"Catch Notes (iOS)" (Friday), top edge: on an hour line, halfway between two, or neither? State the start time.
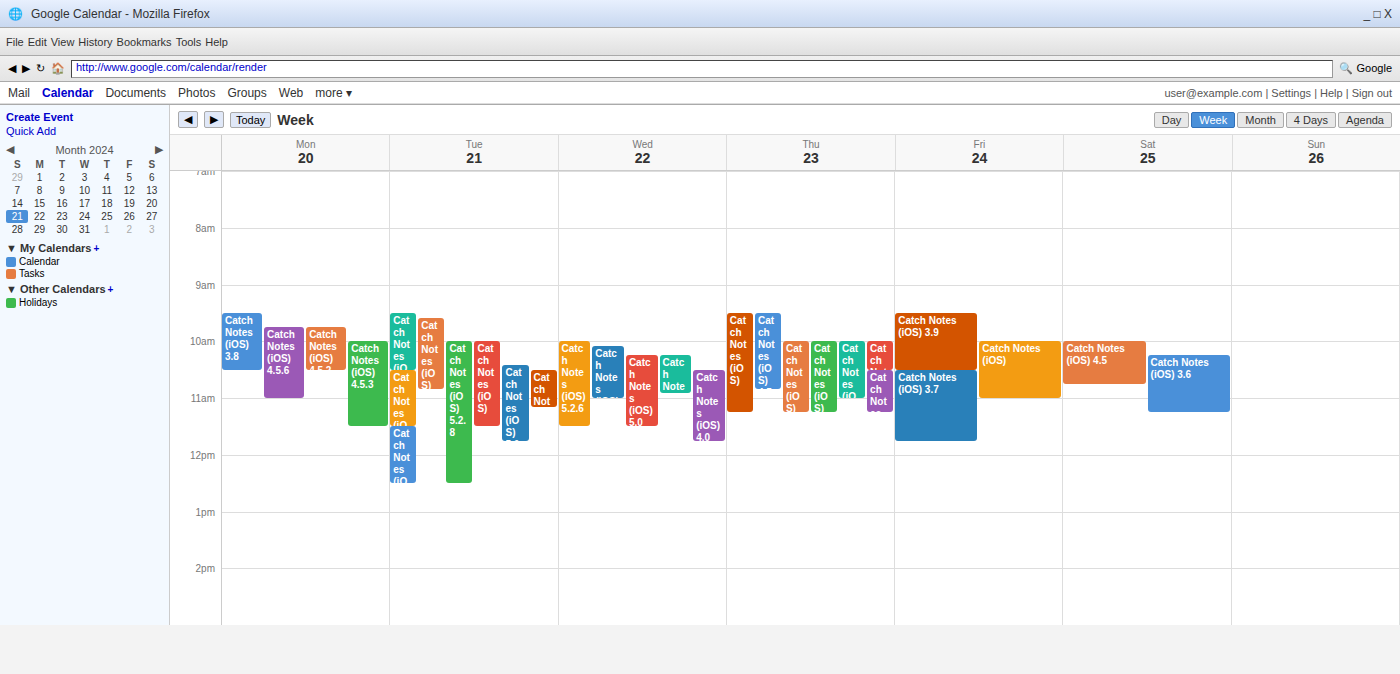
10:00 AM -- exactly on the 10 AM line.